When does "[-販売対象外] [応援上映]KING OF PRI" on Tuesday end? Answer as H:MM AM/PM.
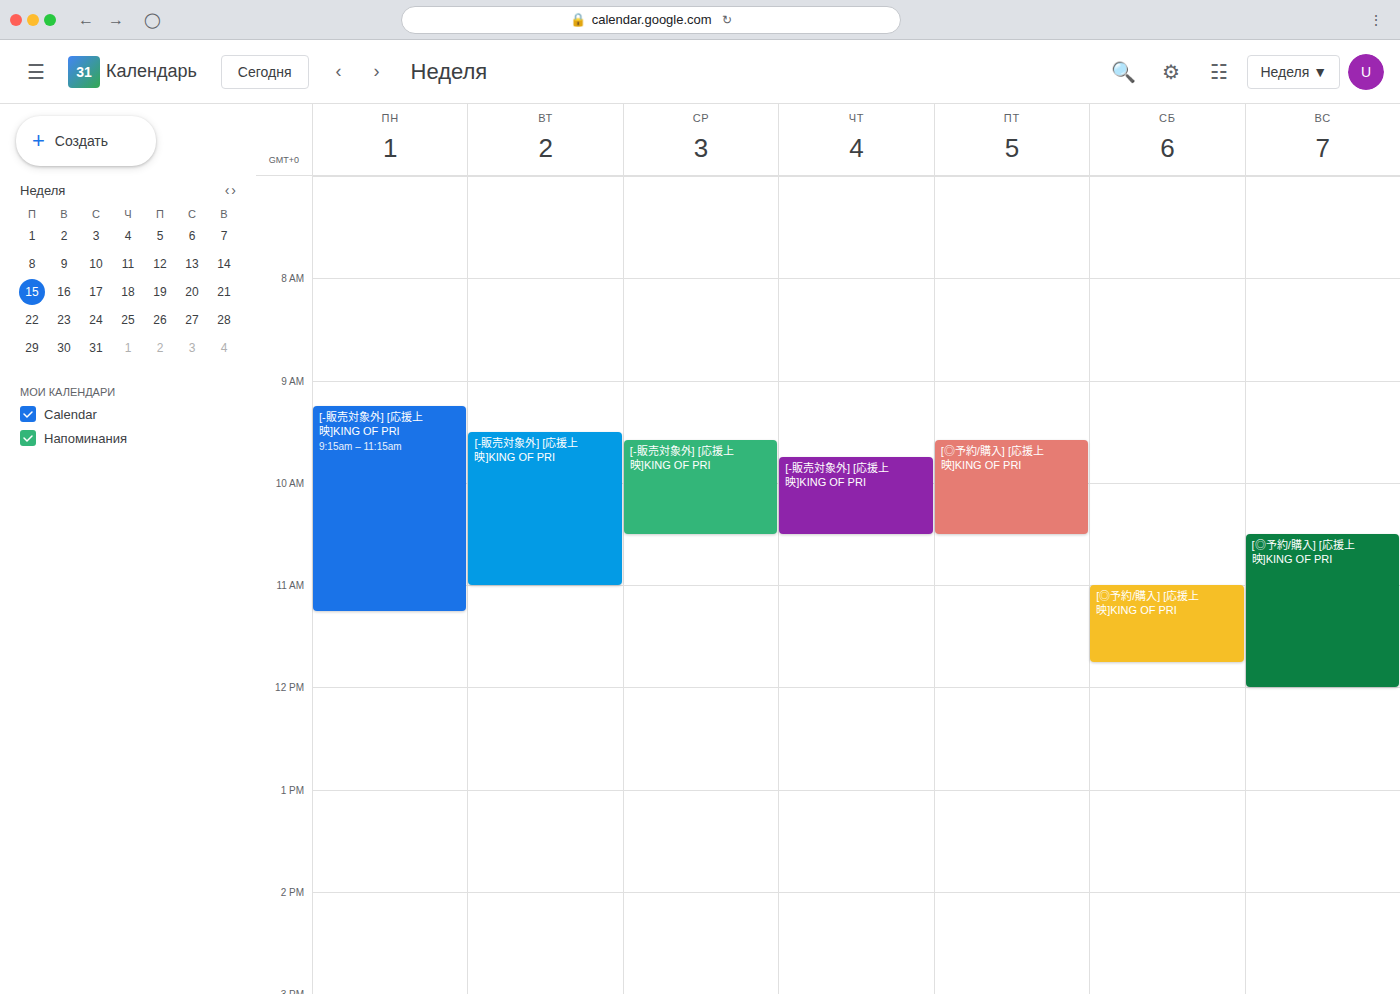
11:00 AM